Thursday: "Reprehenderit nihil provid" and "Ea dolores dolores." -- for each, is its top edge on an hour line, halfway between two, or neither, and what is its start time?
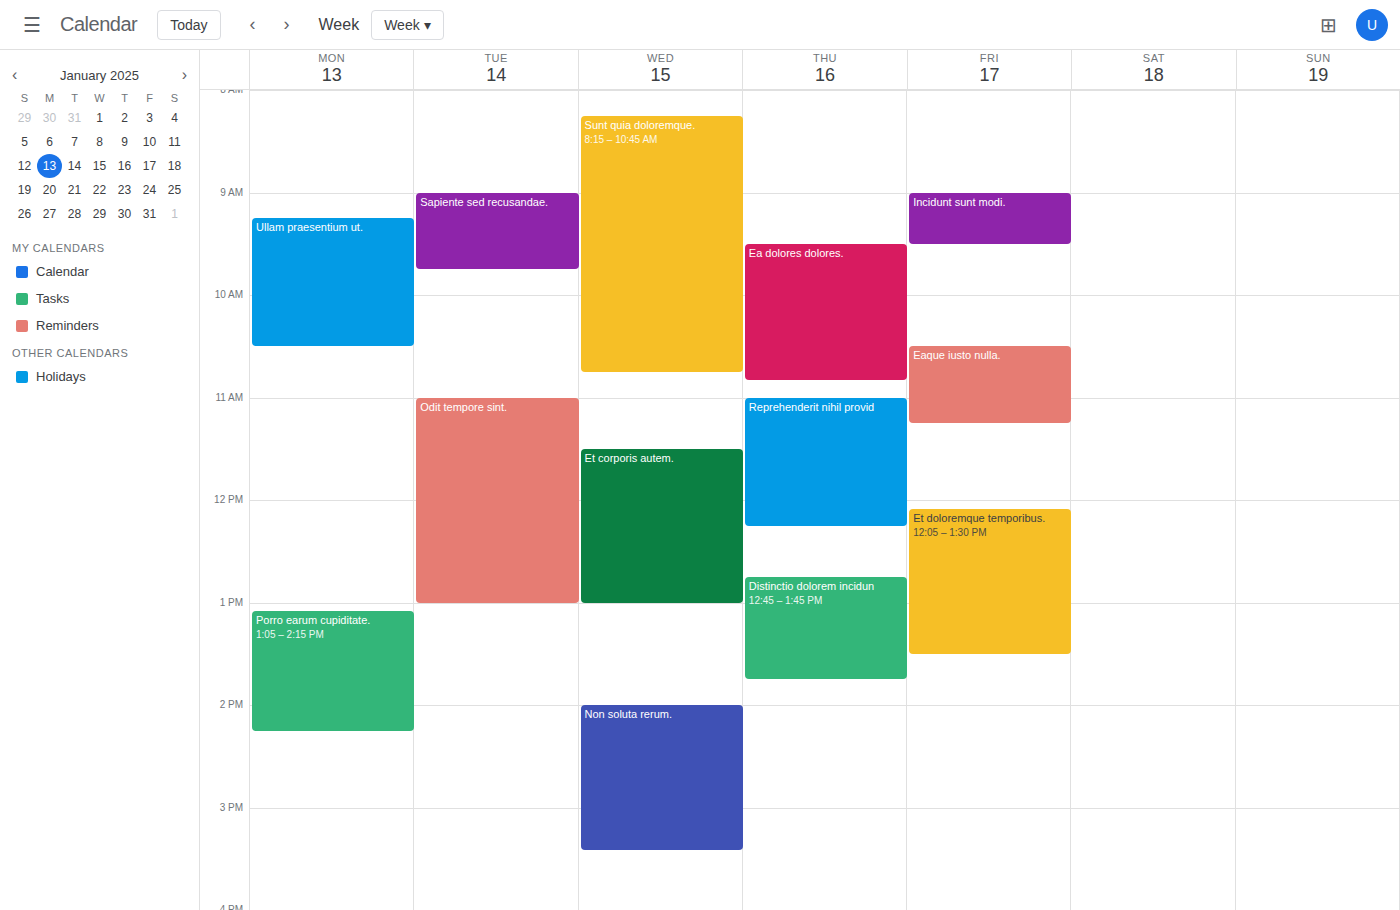
"Reprehenderit nihil provid": 11:00 AM, exactly on the 11 AM line. "Ea dolores dolores.": 9:30 AM, halfway between the 9 AM and 10 AM lines.